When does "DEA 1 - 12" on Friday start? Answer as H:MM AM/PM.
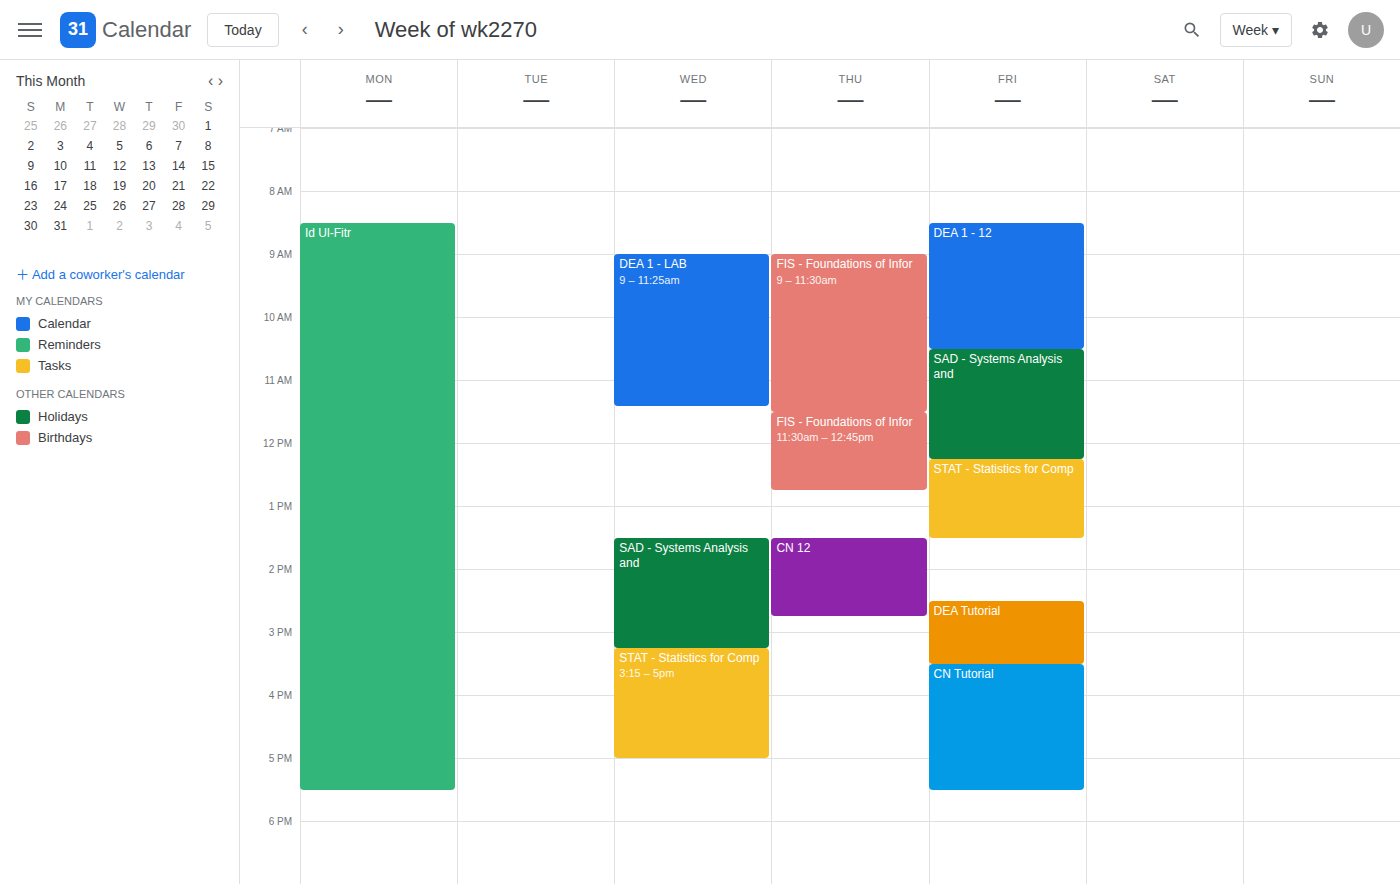
8:30 AM